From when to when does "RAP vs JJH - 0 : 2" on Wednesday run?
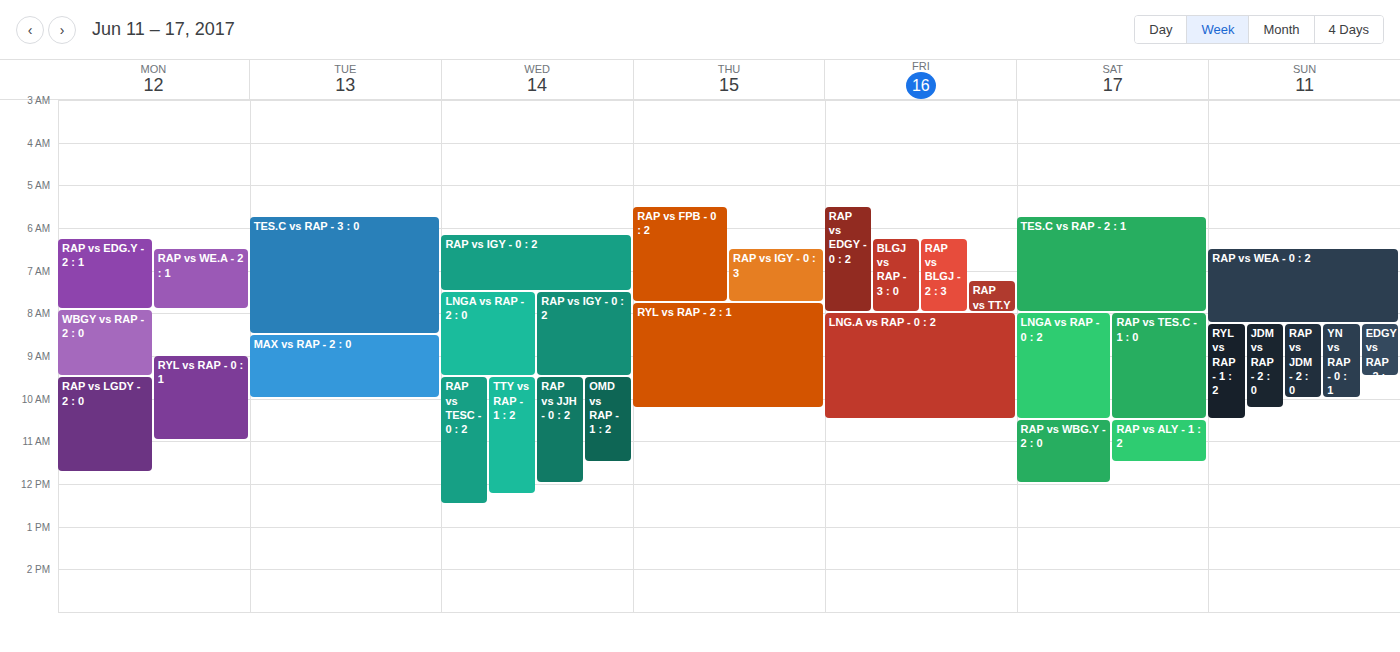
9:30 AM to 12:00 PM